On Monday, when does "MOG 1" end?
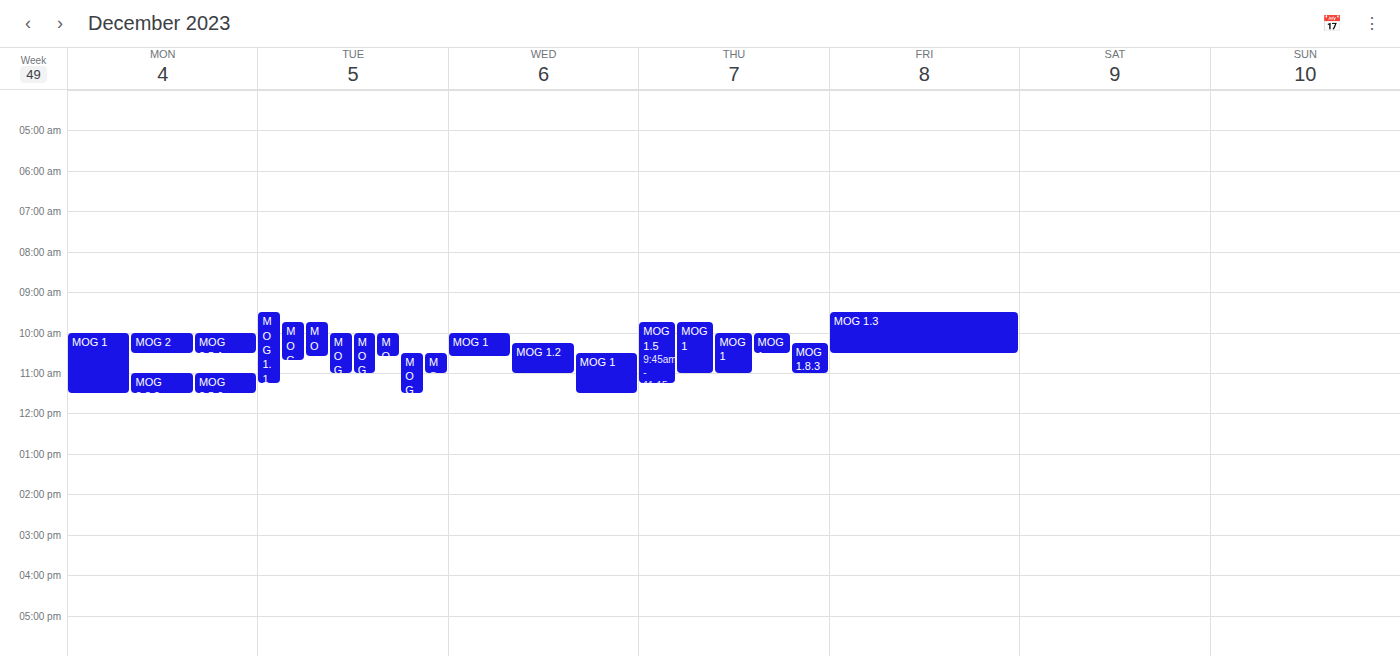
11:30 AM